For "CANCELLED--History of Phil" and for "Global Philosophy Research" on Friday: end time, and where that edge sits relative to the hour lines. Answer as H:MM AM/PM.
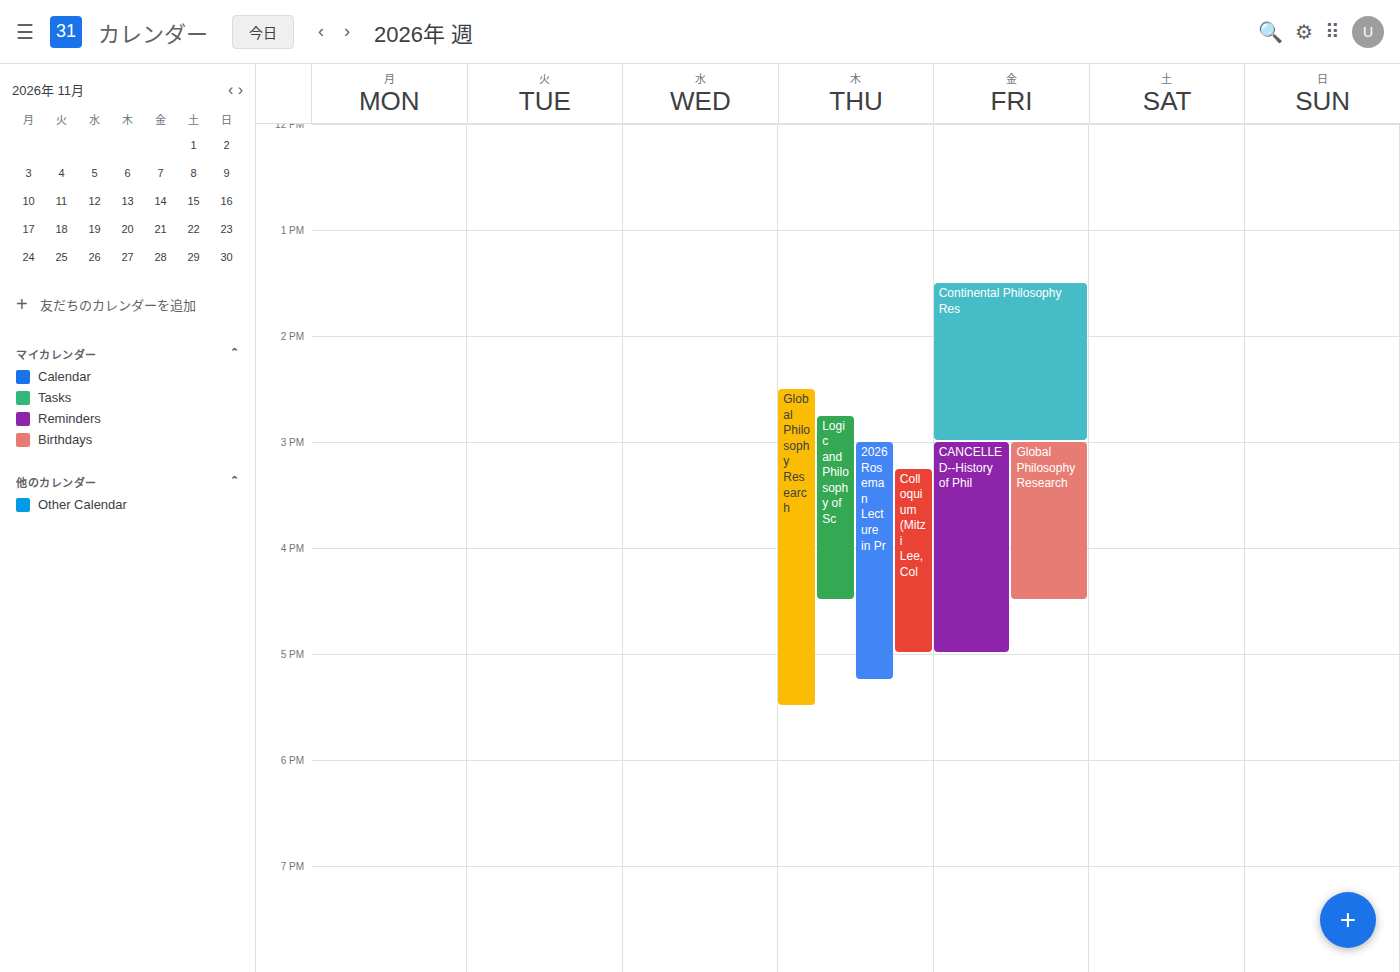
"CANCELLED--History of Phil": 5:00 PM, exactly on the 5 PM line. "Global Philosophy Research": 4:30 PM, halfway between the 4 PM and 5 PM lines.